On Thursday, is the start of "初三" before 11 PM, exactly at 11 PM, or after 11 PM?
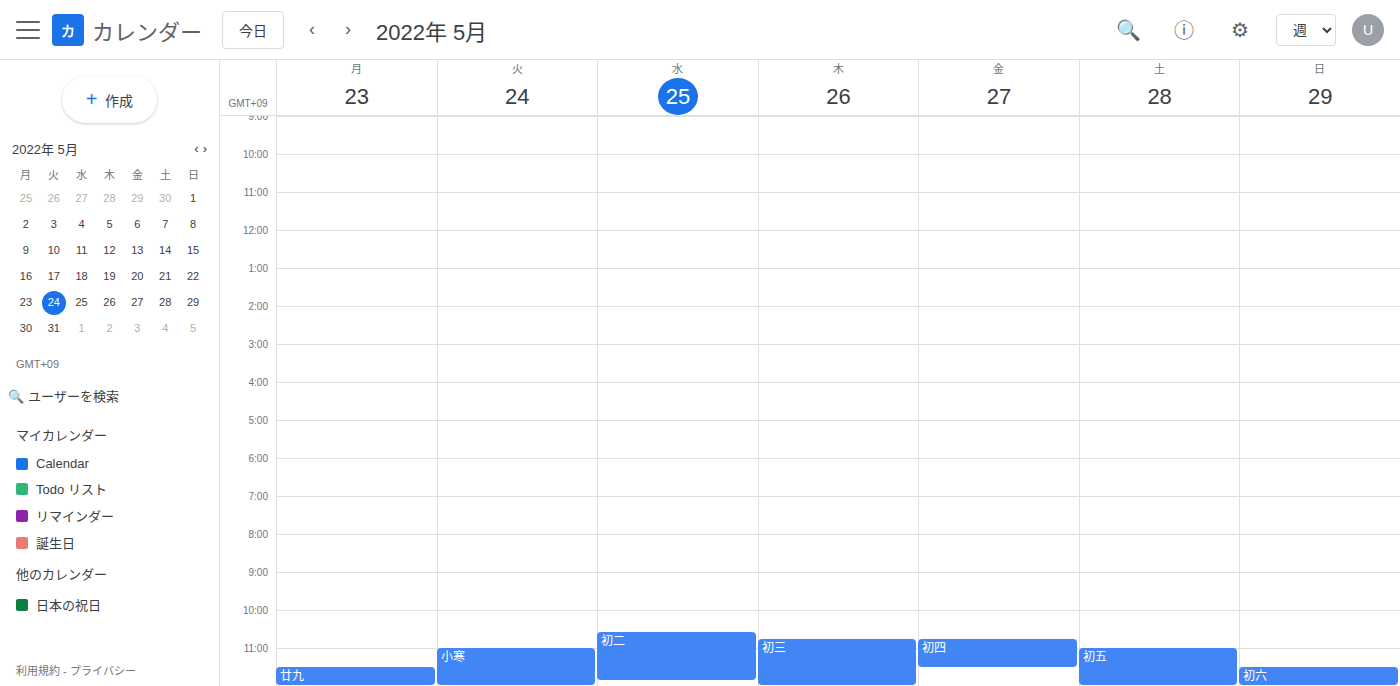
10:45 PM -- before 11 PM, 15 minutes above the 11 PM line.